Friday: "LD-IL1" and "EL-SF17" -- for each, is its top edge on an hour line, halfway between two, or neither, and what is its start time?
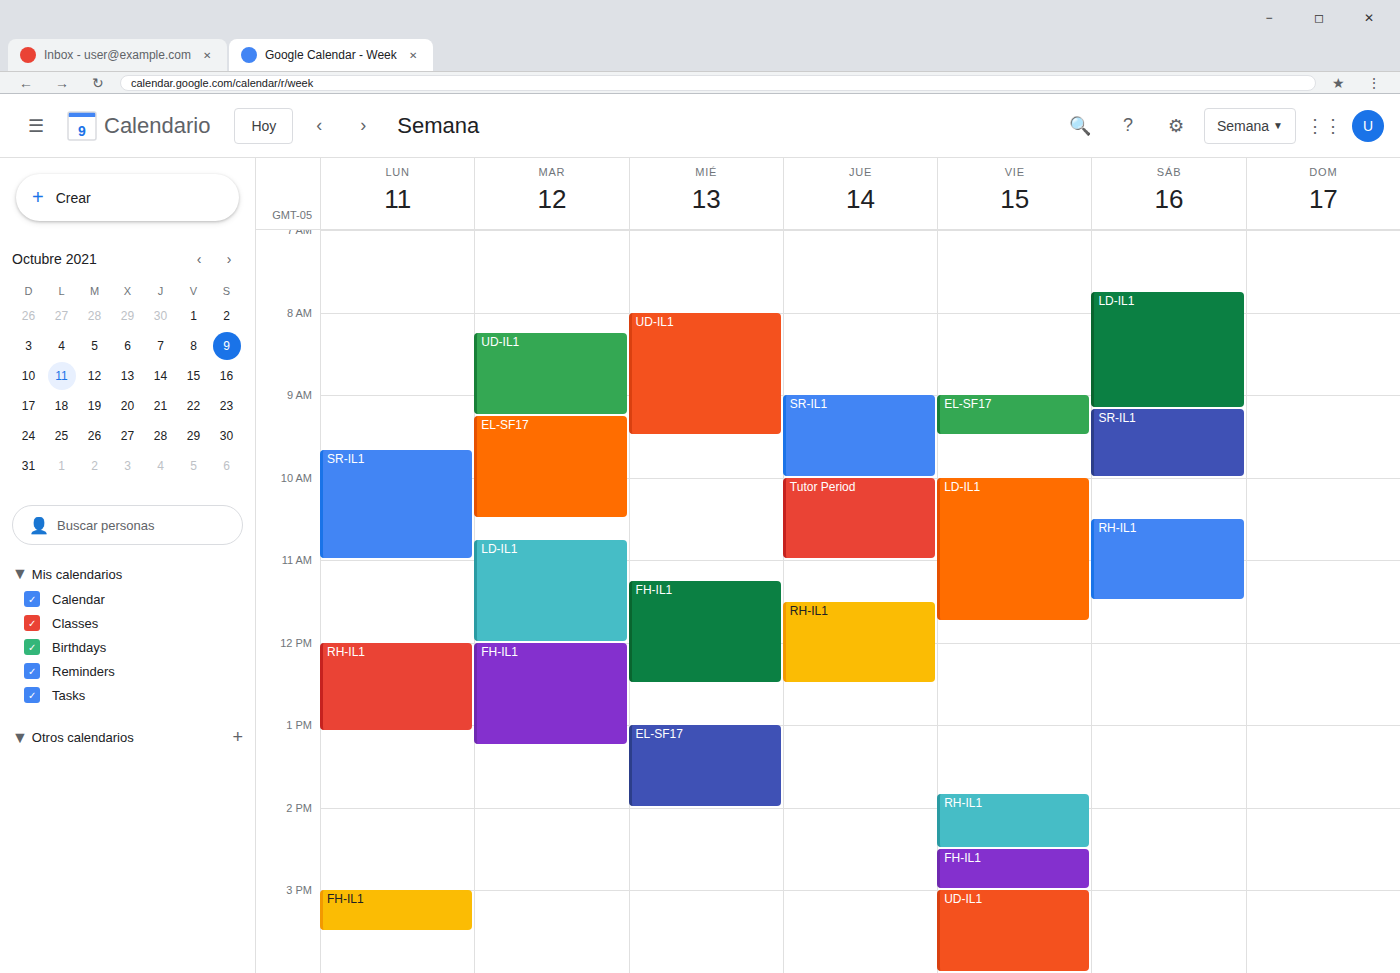
"LD-IL1": 10:00 AM, exactly on the 10 AM line. "EL-SF17": 9:00 AM, exactly on the 9 AM line.